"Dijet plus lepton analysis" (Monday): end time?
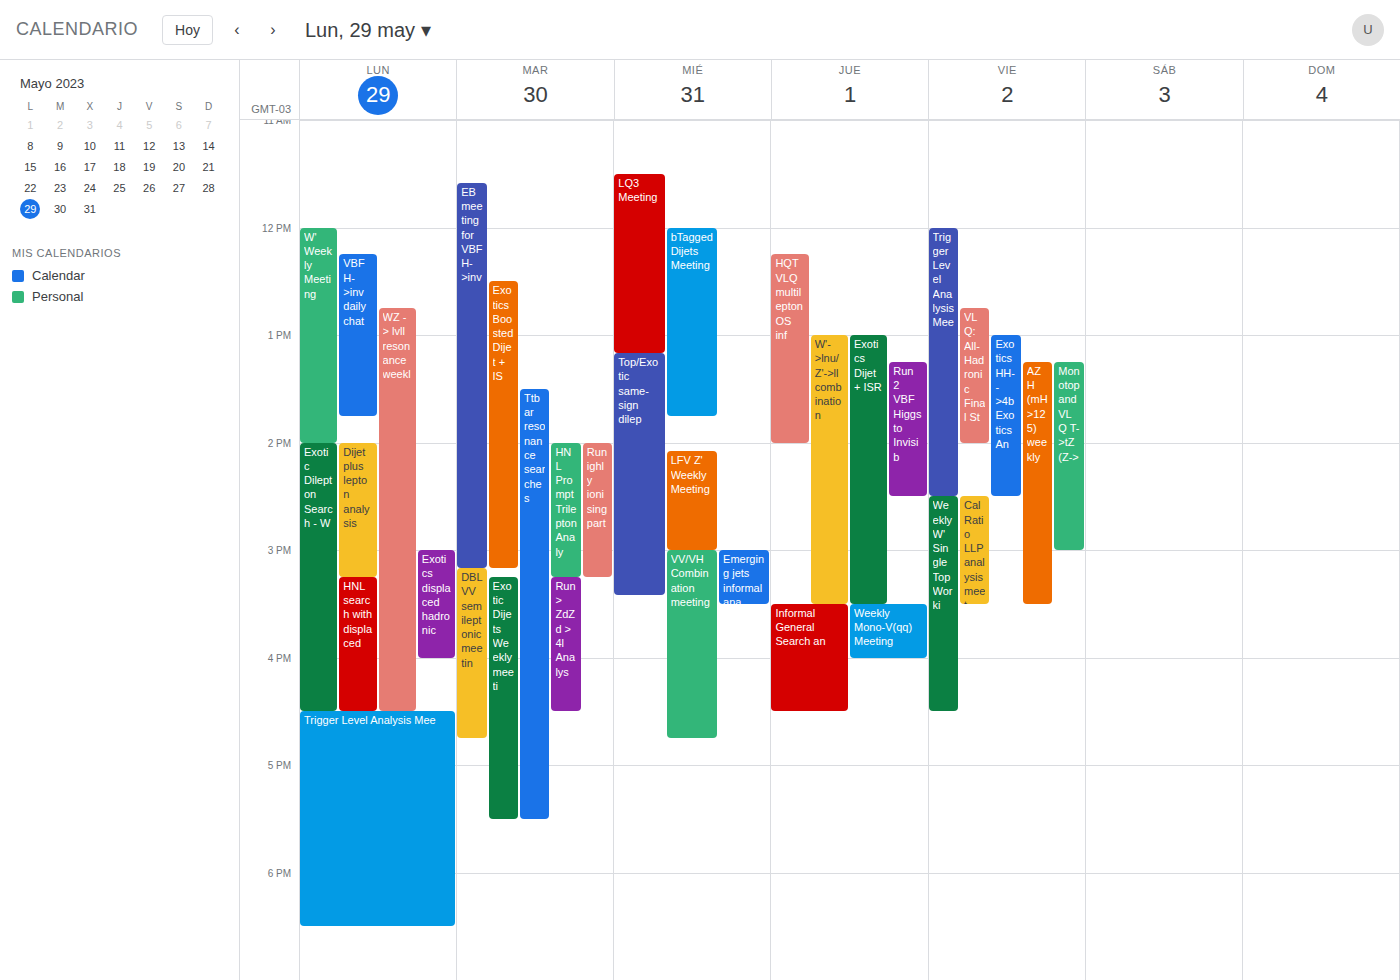
3:15 PM